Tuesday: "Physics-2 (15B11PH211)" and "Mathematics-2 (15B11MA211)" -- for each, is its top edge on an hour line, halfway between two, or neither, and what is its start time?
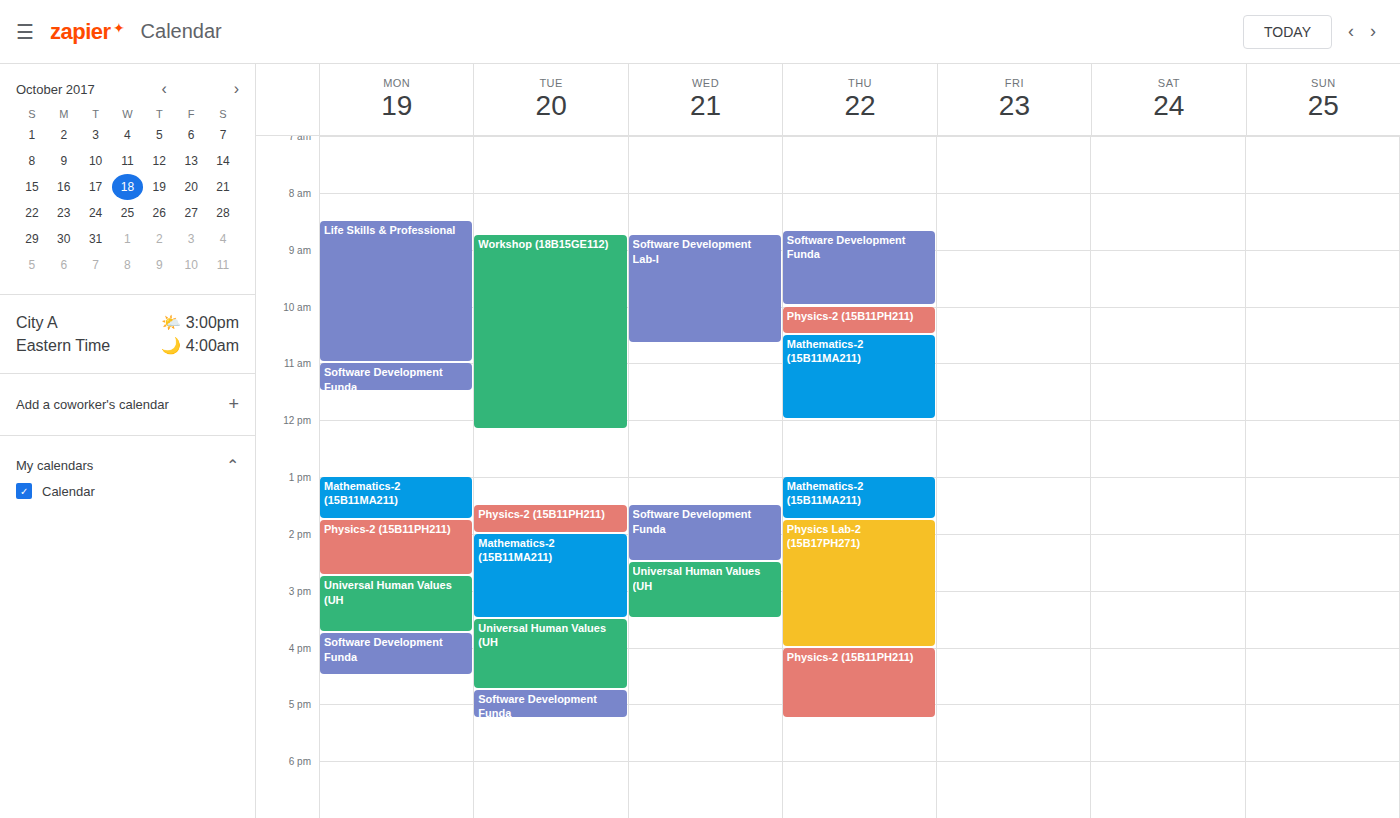
"Physics-2 (15B11PH211)": 1:30 PM, halfway between the 1 PM and 2 PM lines. "Mathematics-2 (15B11MA211)": 2:00 PM, exactly on the 2 PM line.